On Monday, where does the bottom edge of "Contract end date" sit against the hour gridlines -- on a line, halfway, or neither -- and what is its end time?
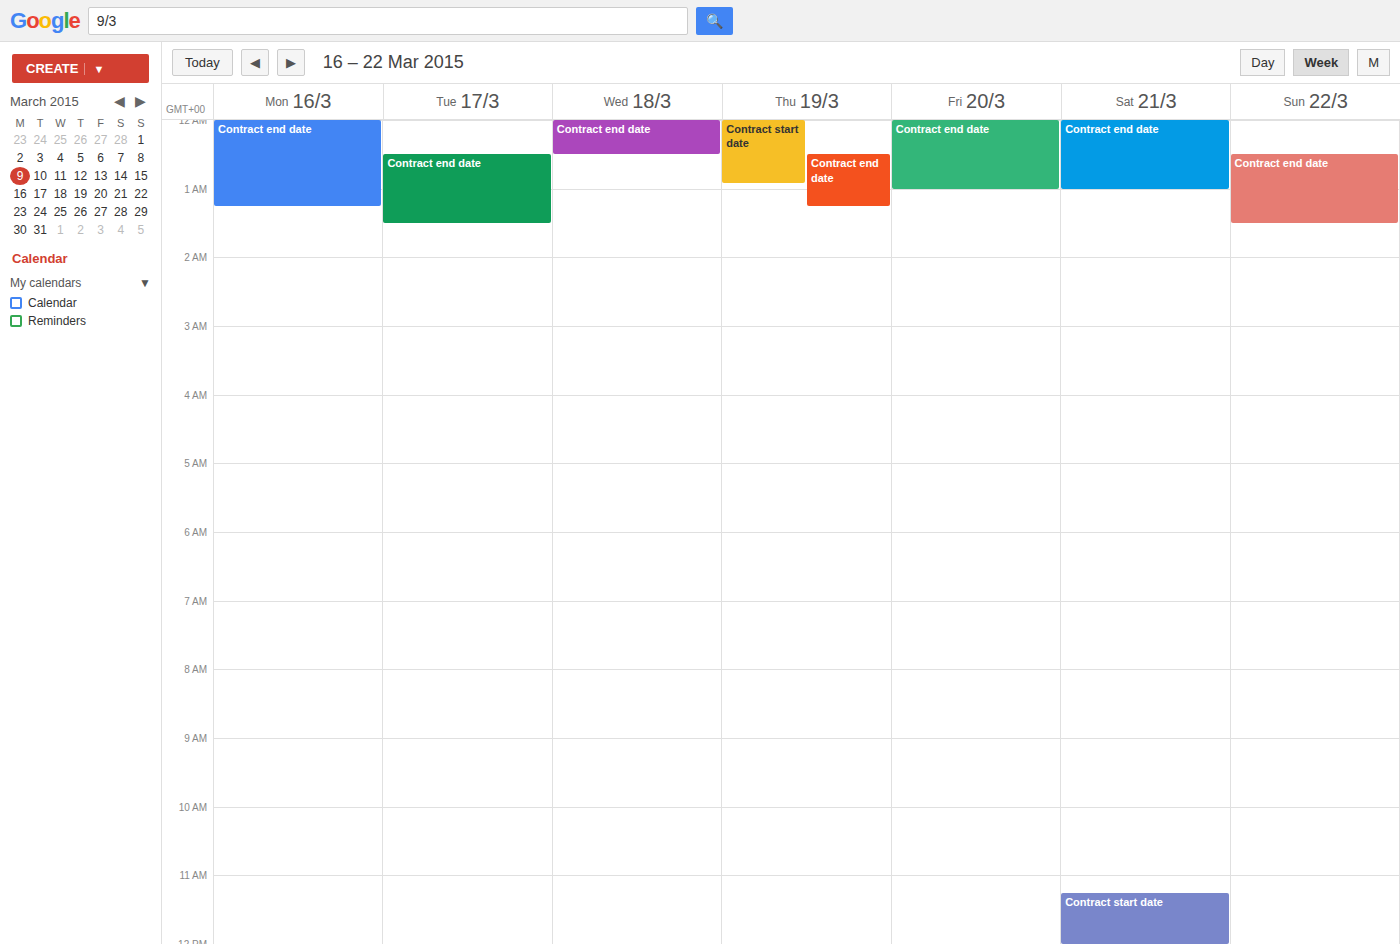
1:15 AM -- neither: a quarter of the way from the 1 AM line to the 2 AM line.